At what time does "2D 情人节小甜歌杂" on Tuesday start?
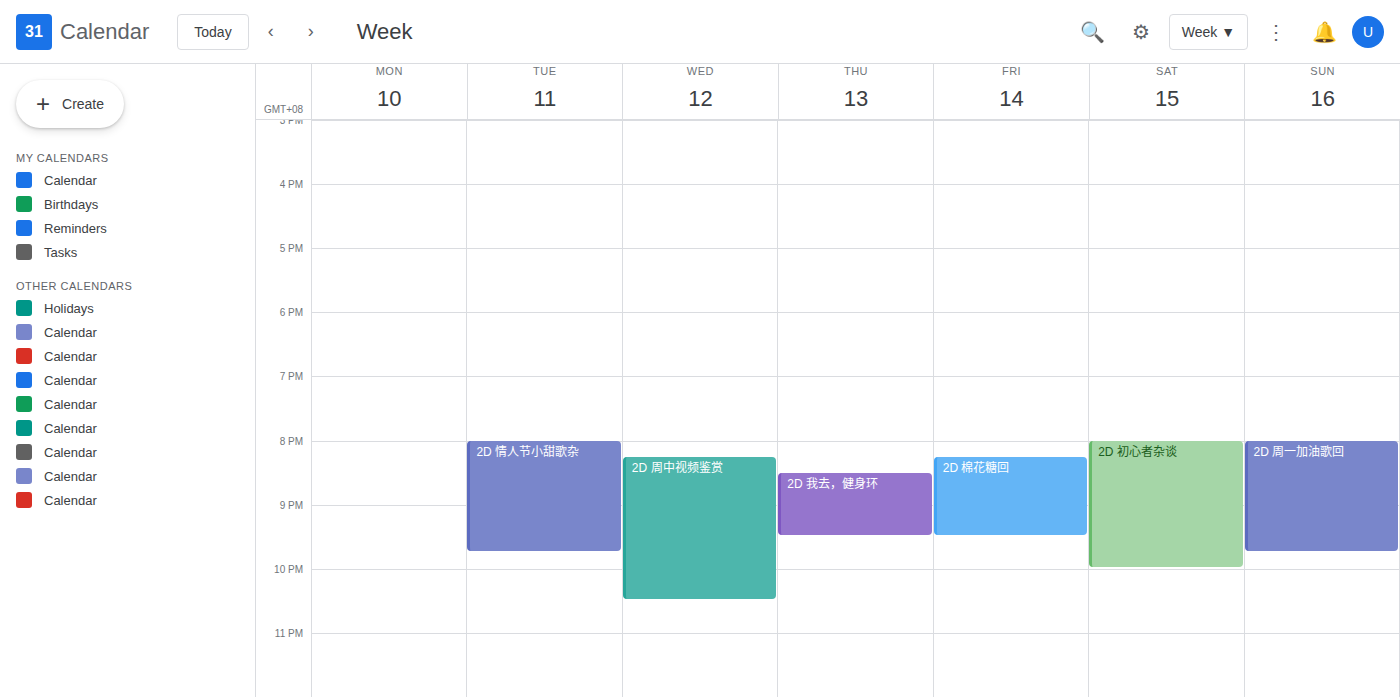
8:00 PM